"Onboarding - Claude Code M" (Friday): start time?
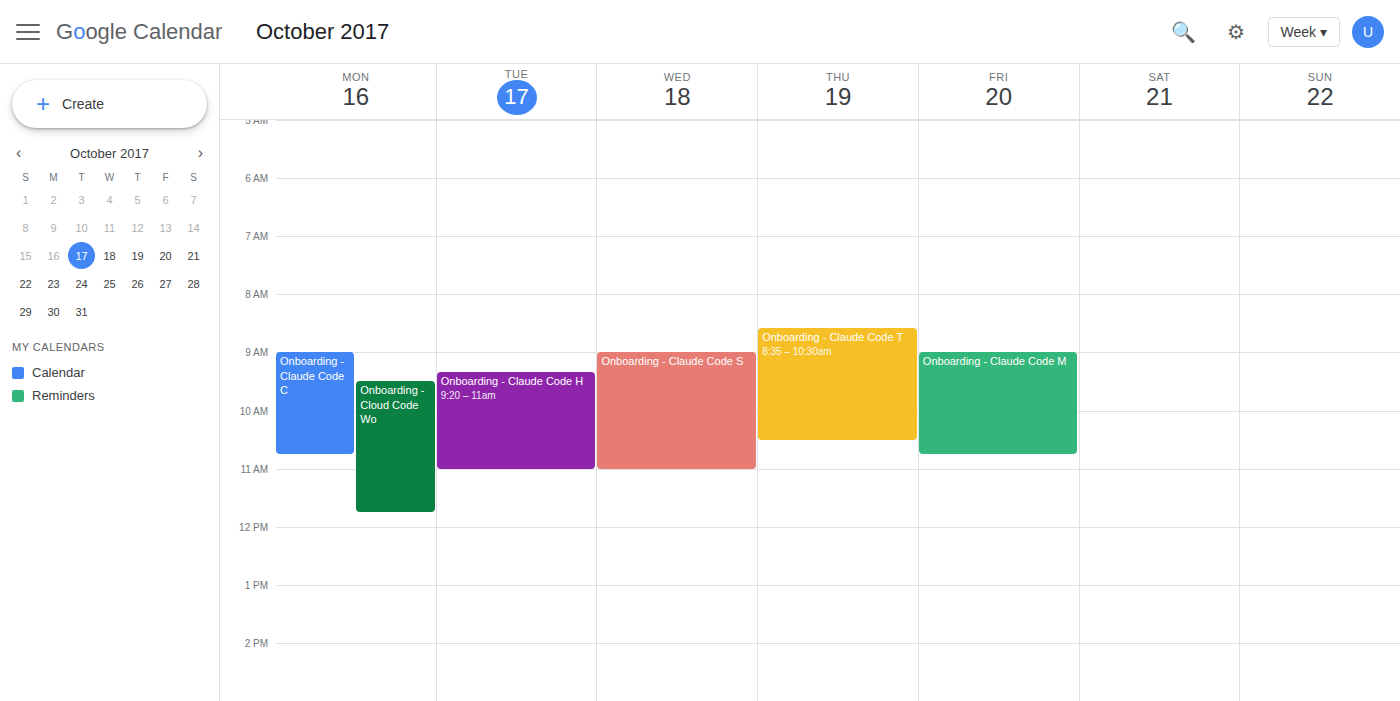
9:00 AM